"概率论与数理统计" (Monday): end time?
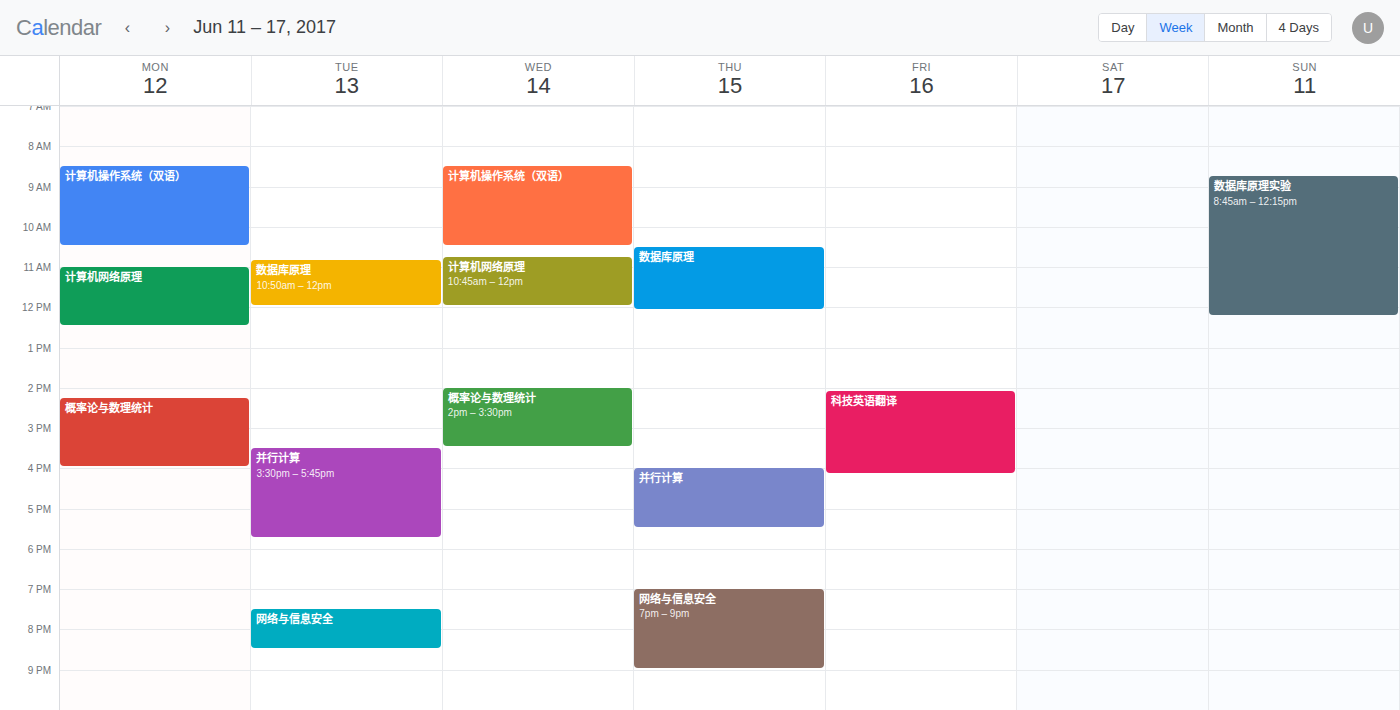
4:00 PM